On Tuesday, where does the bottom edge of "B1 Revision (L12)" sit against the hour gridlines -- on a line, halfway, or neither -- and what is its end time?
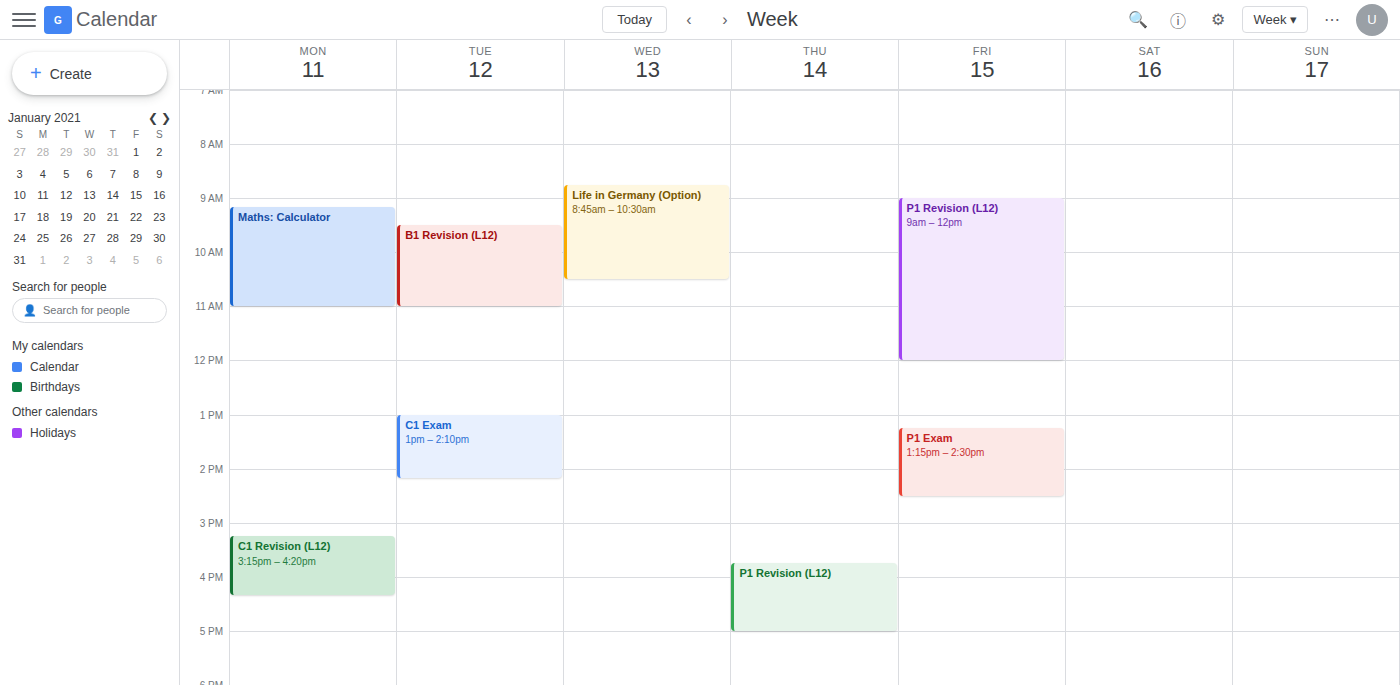
11:00 AM -- exactly on the 11 AM line.